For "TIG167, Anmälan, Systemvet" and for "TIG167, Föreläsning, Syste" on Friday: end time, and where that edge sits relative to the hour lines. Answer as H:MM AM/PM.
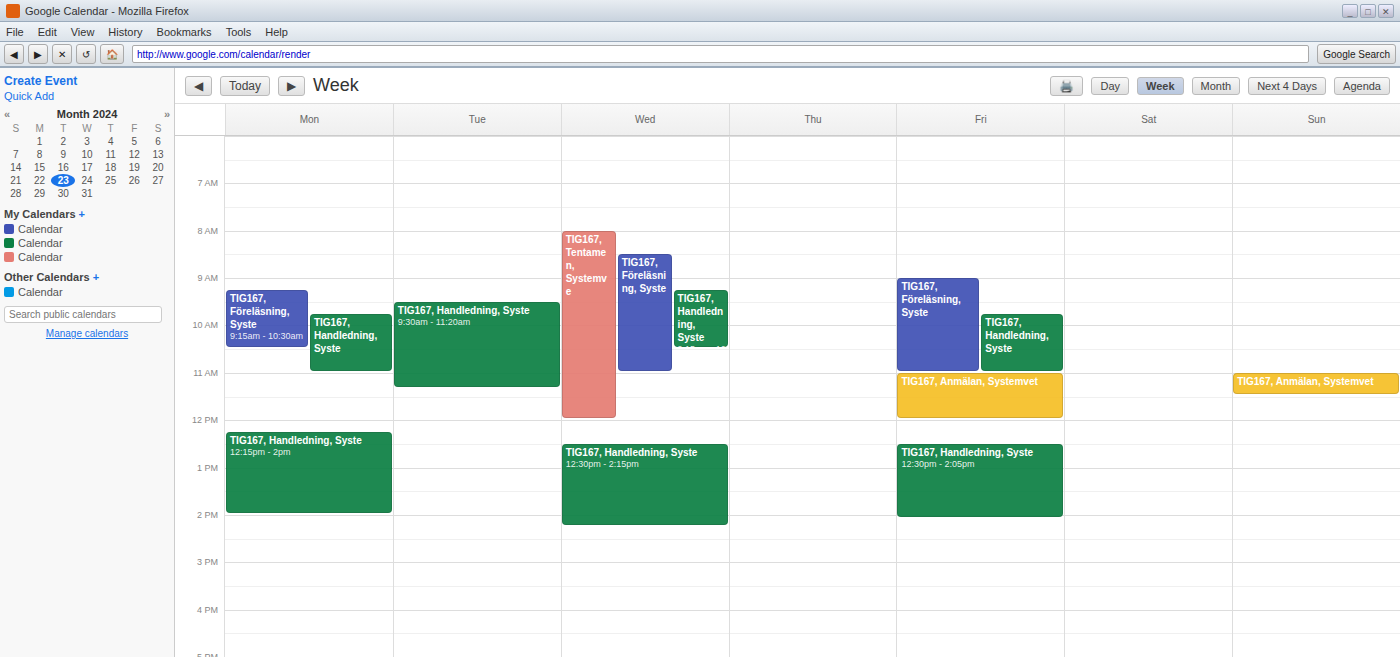
"TIG167, Anmälan, Systemvet": 12:00 PM, exactly on the 12 PM line. "TIG167, Föreläsning, Syste": 11:00 AM, exactly on the 11 AM line.